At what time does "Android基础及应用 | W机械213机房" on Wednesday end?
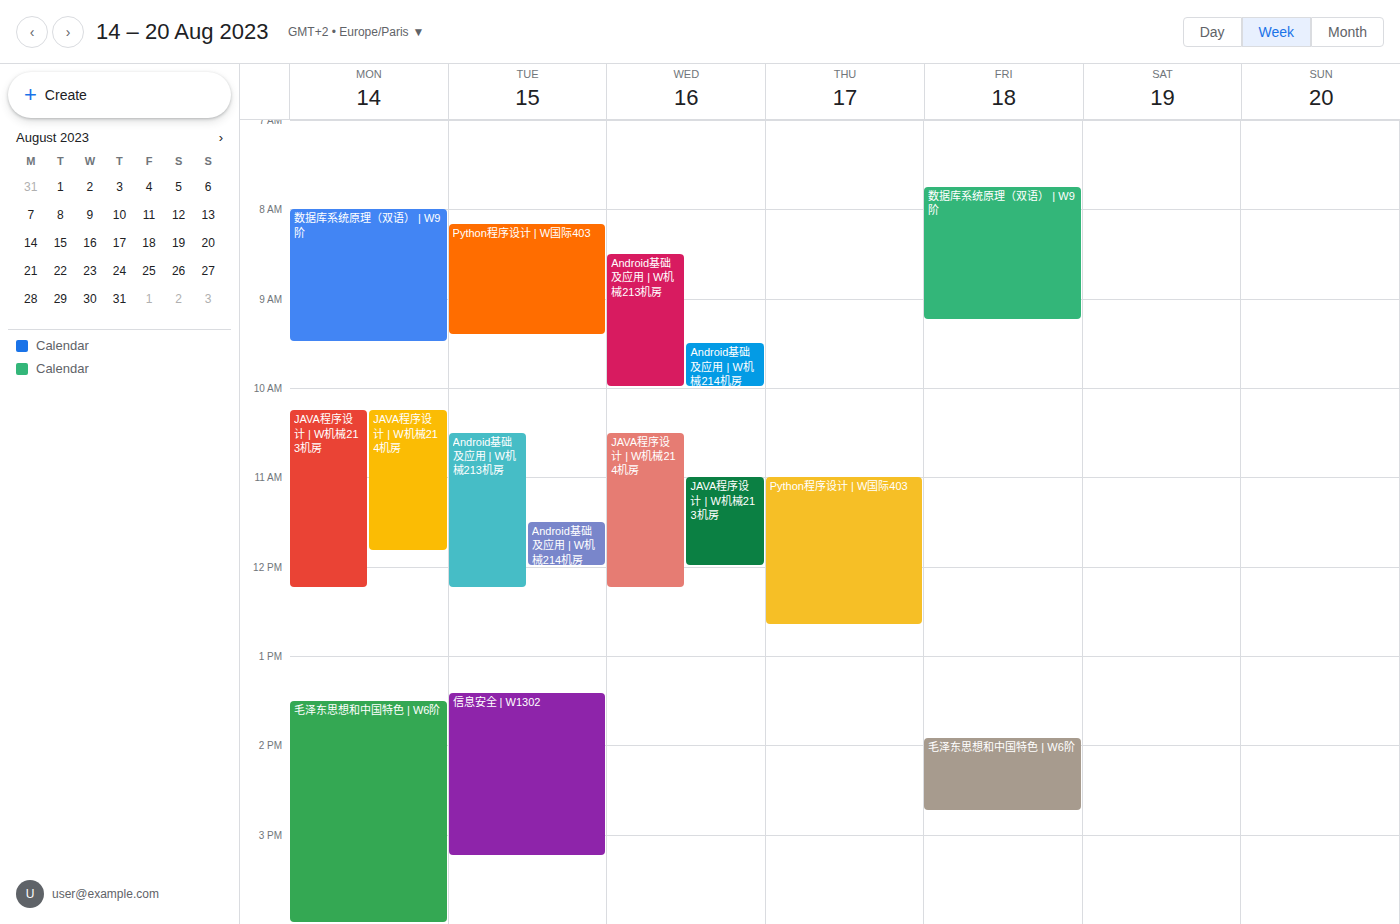
10:00 AM